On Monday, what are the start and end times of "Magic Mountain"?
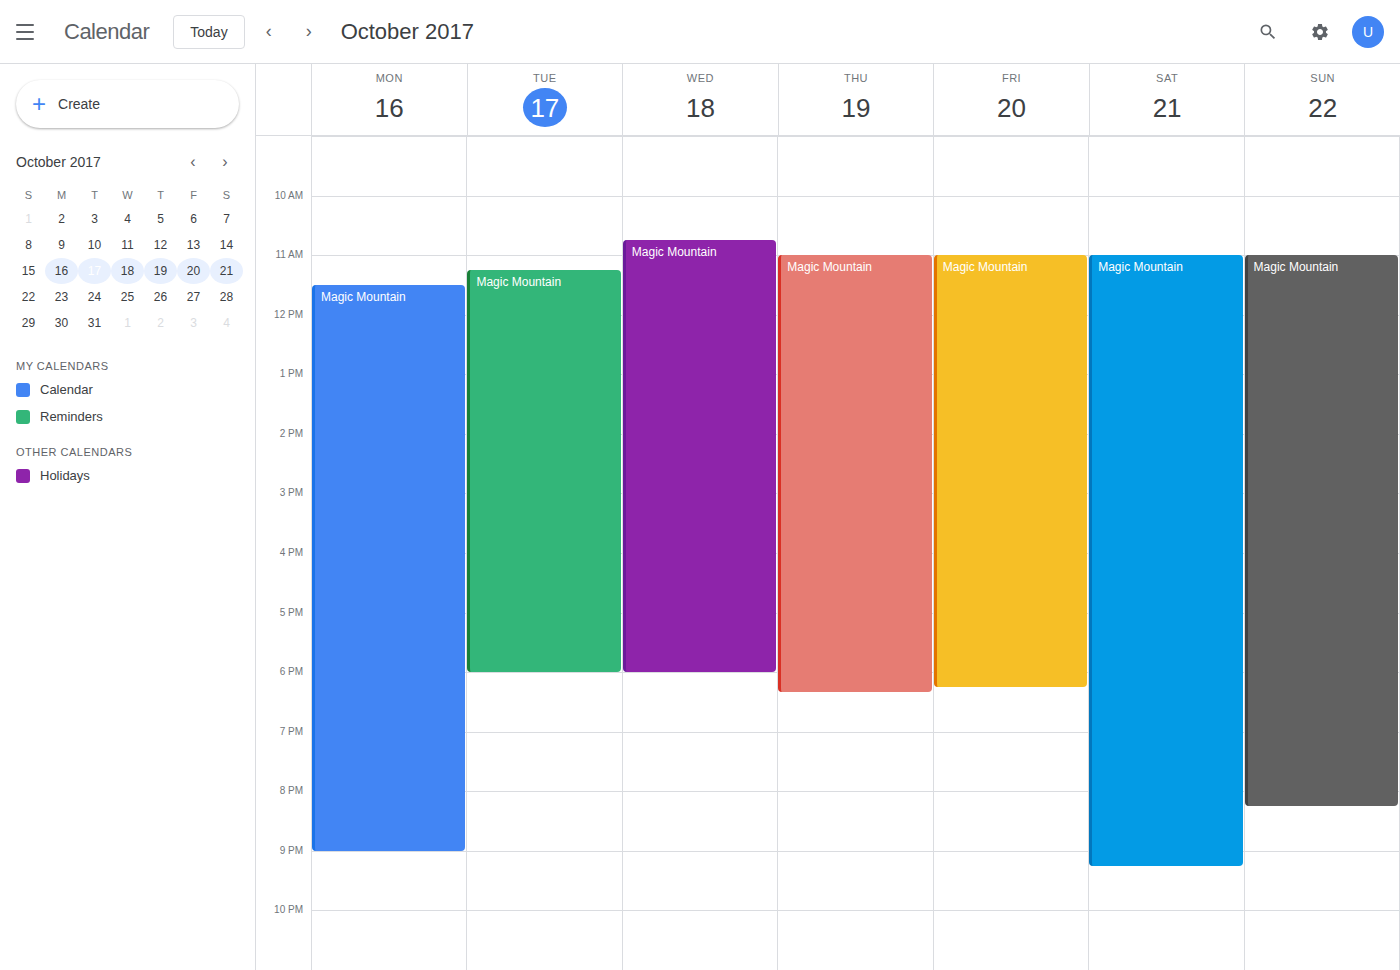
11:30 AM to 9:00 PM